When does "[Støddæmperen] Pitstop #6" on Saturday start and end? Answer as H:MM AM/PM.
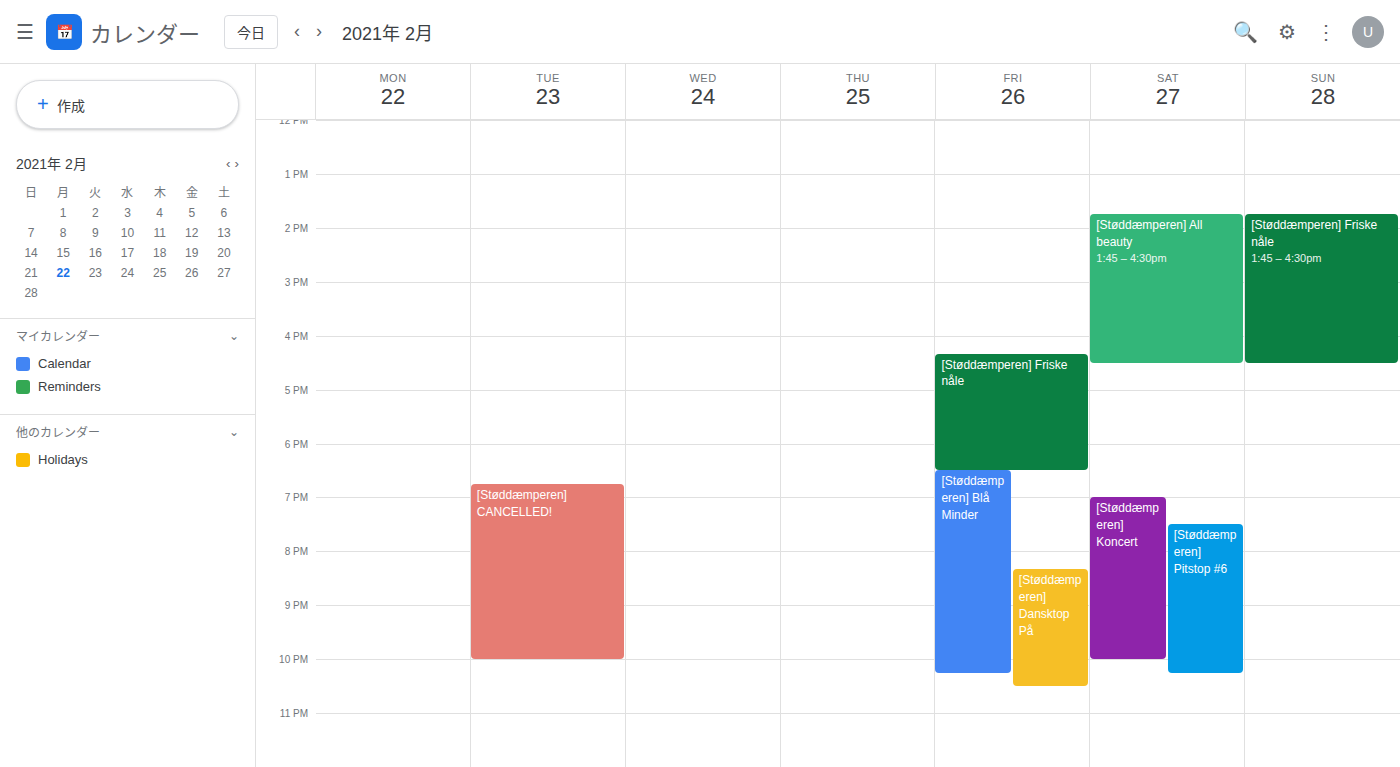
7:30 PM to 10:15 PM